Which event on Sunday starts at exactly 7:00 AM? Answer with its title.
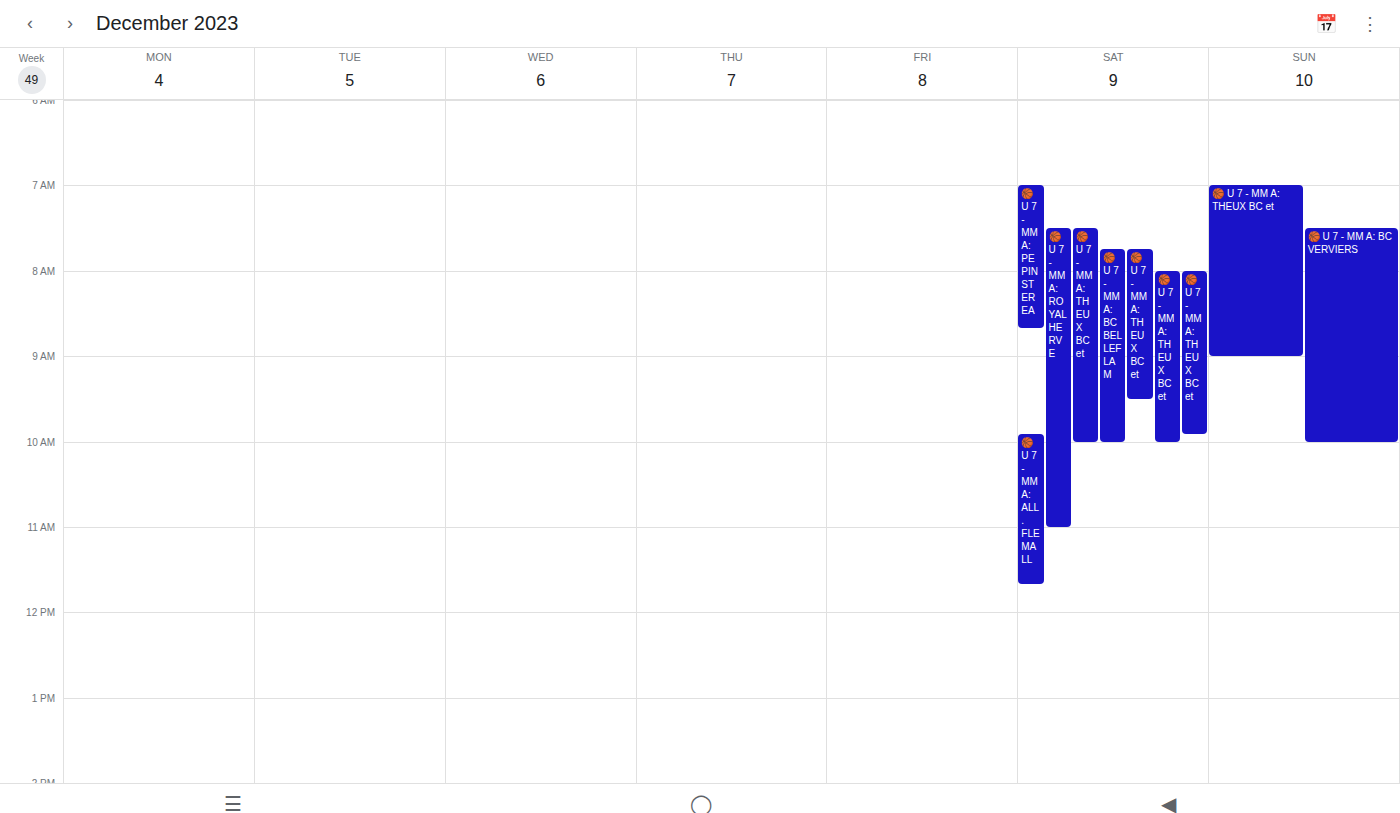
"🏀 U 7 - MM A: THEUX BC et"